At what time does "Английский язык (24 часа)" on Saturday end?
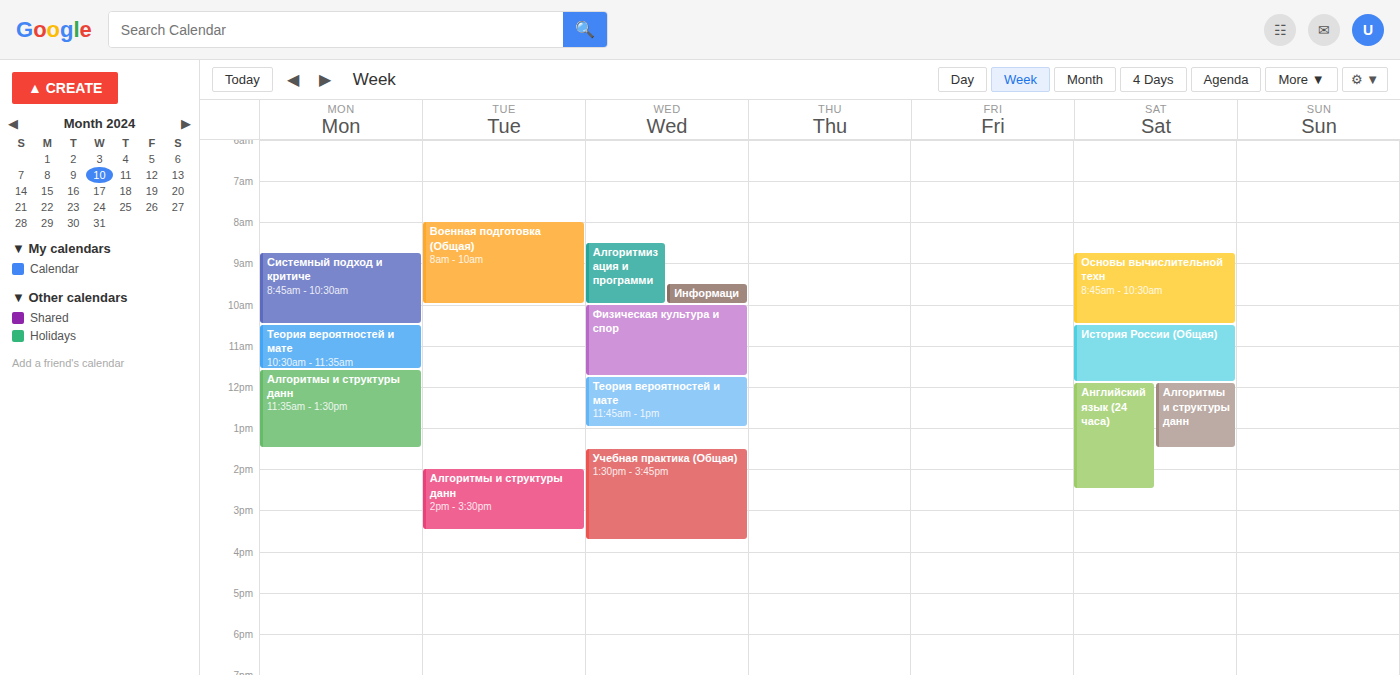
2:30 PM